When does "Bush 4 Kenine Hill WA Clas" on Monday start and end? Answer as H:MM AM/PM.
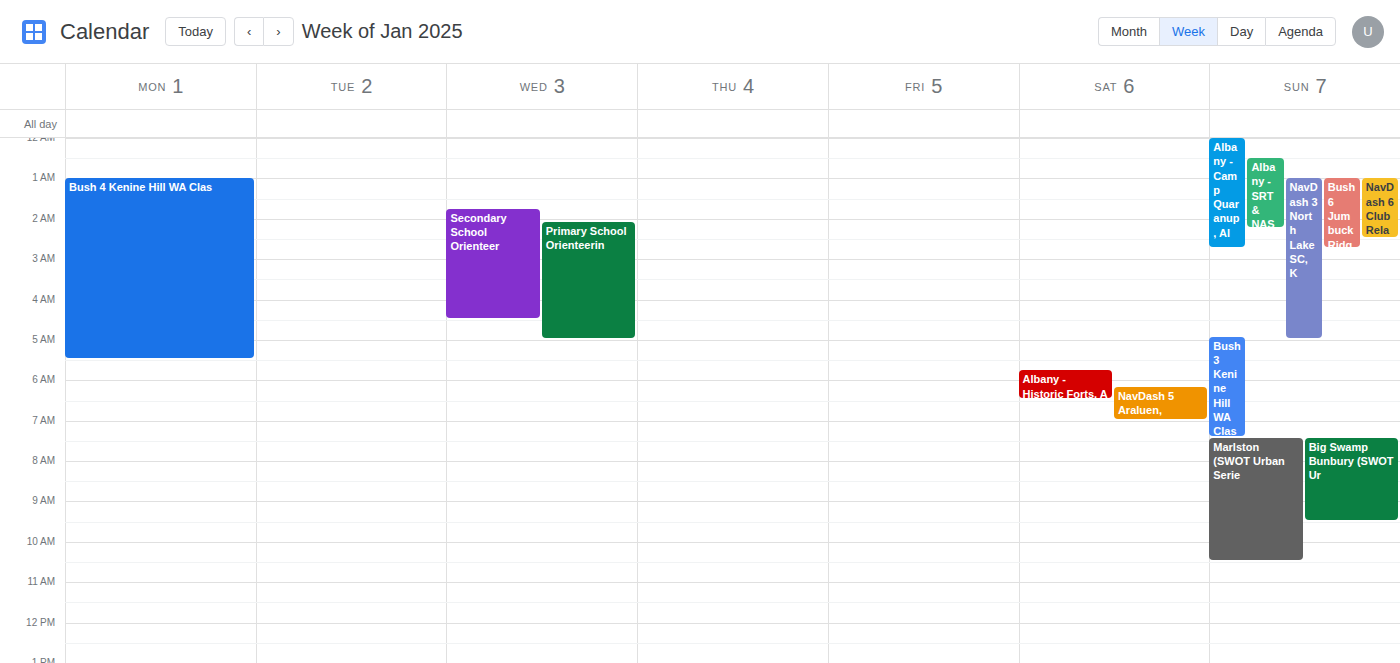
1:00 AM to 5:30 AM